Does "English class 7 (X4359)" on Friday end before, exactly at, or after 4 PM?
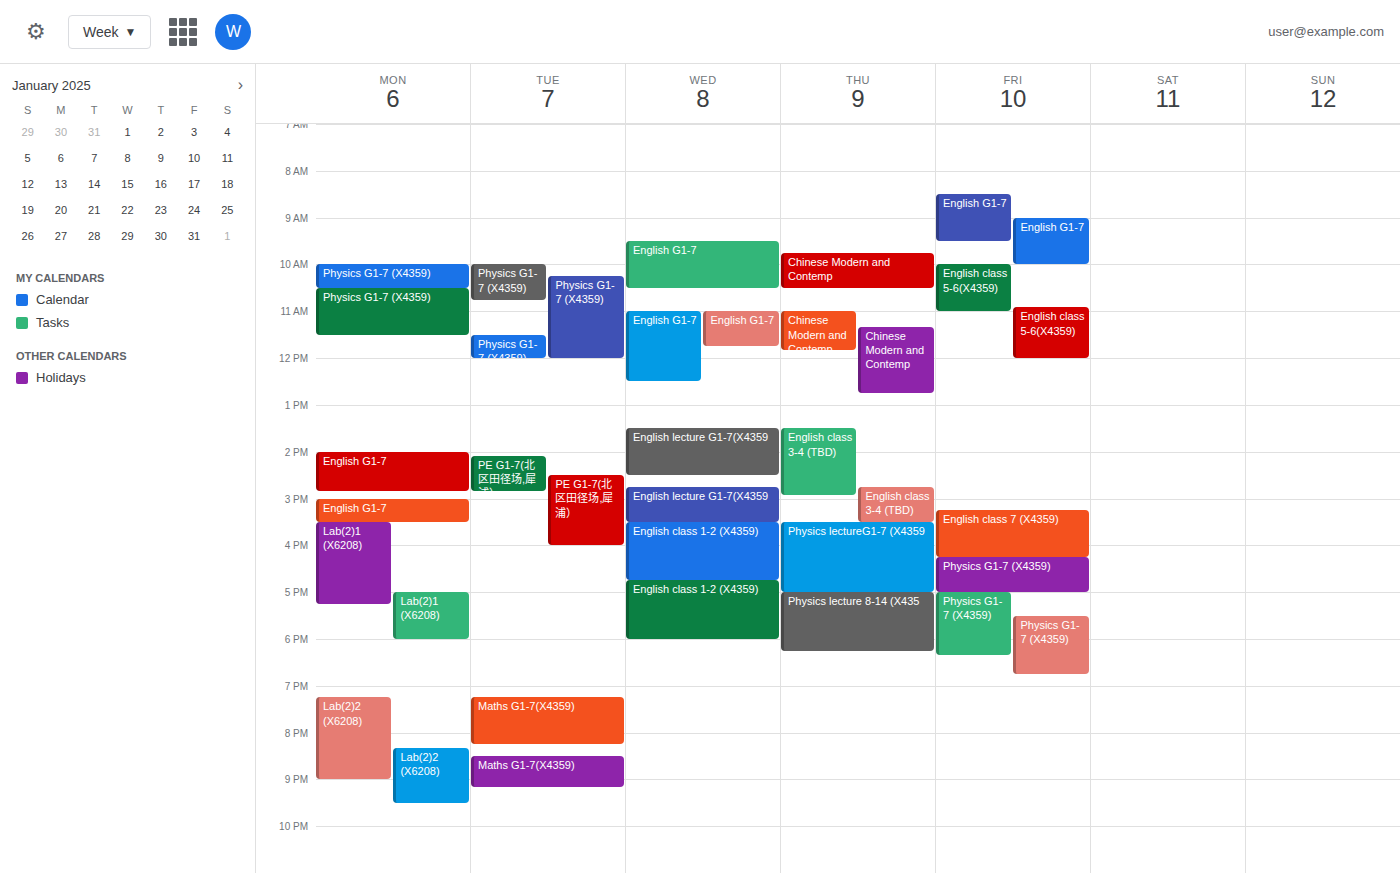
4:15 PM -- after 4 PM, 15 minutes below the 4 PM line.